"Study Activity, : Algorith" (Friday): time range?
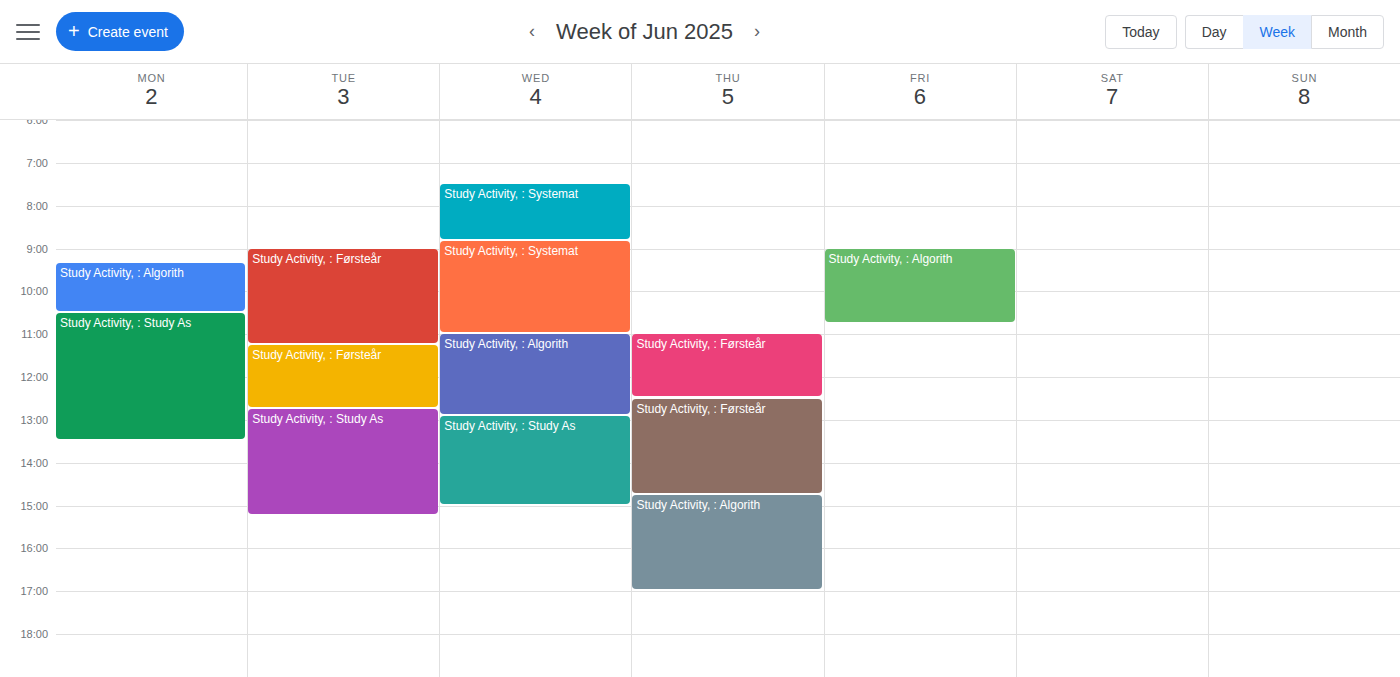
9:00 AM to 10:45 AM